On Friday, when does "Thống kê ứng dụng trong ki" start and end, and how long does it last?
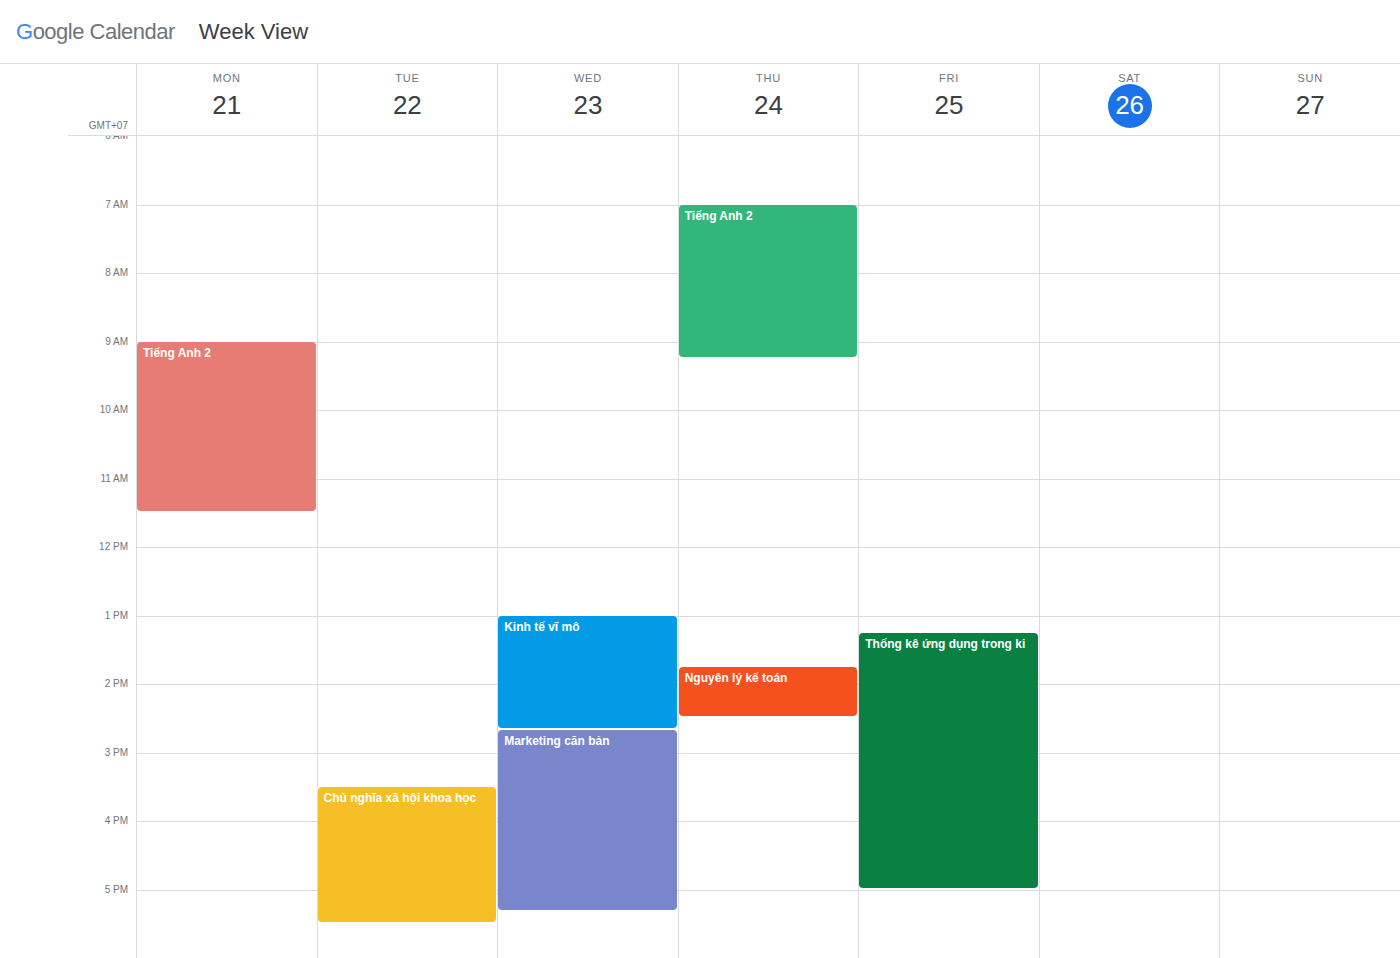
13:15 to 17:00, 3 hours 45 minutes